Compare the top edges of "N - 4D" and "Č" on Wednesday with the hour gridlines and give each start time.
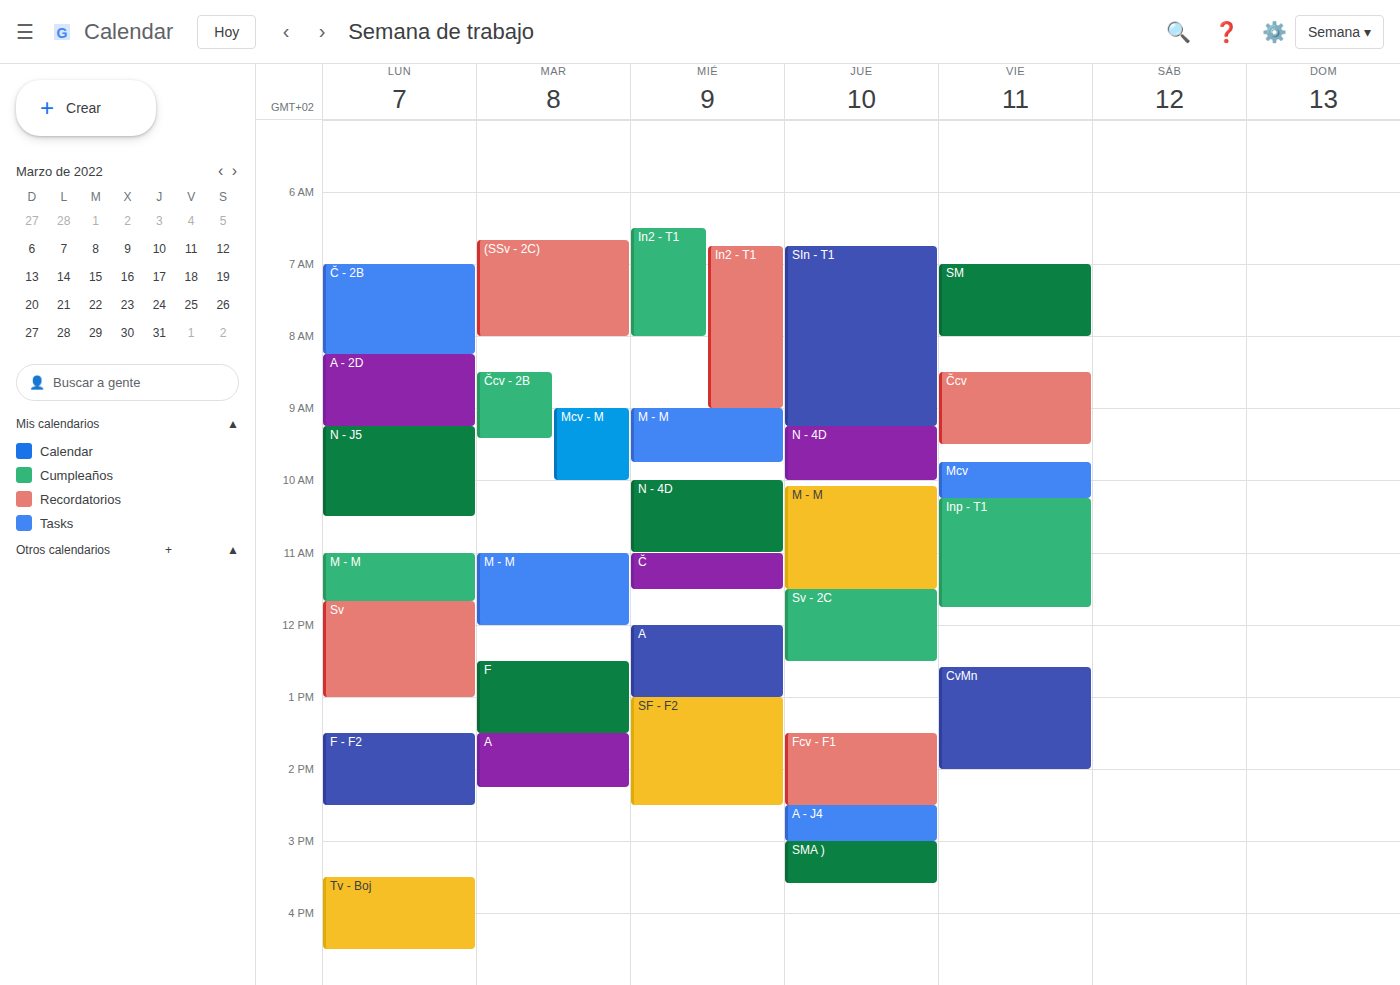
"N - 4D": 10:00, exactly on the 10:00 line. "Č": 11:00, exactly on the 11:00 line.